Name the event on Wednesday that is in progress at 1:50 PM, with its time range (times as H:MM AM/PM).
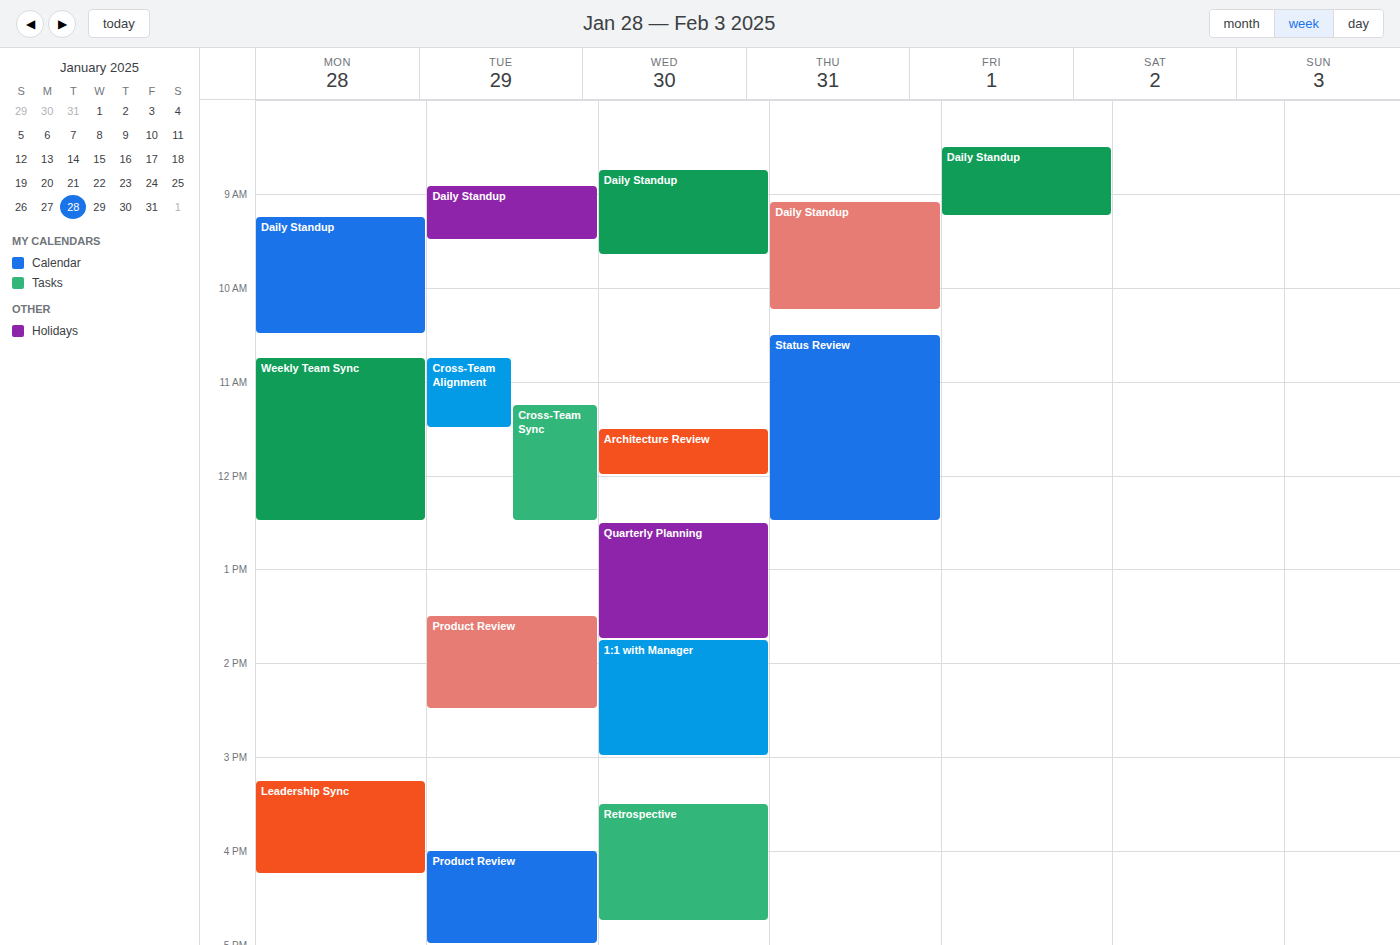
"1:1 with Manager", 1:45 PM to 3:00 PM